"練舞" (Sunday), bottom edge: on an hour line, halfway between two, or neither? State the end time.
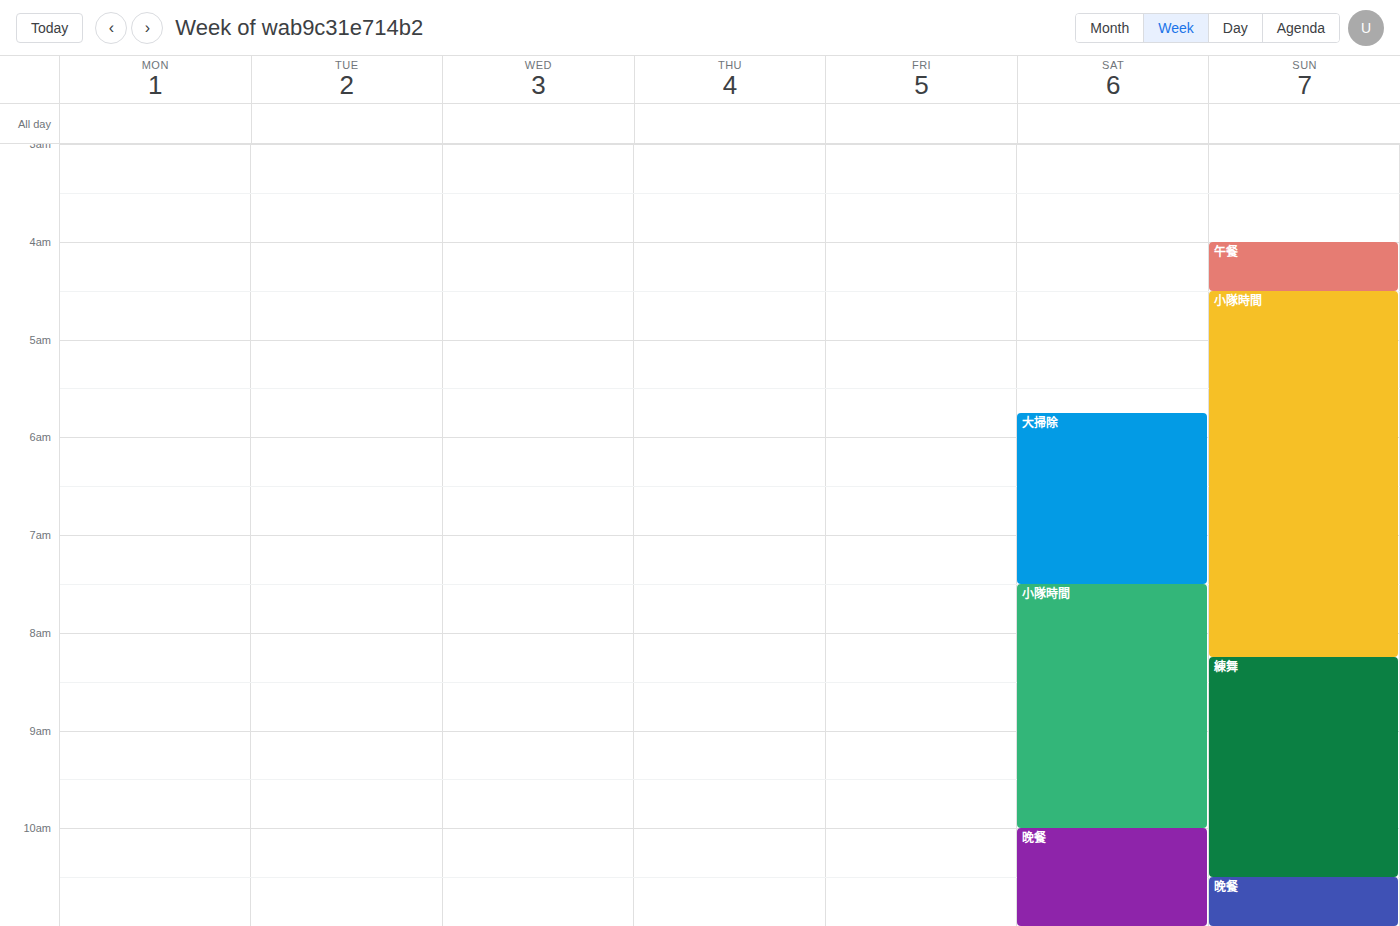
10:30 AM -- halfway between the 10 AM and 11 AM lines.